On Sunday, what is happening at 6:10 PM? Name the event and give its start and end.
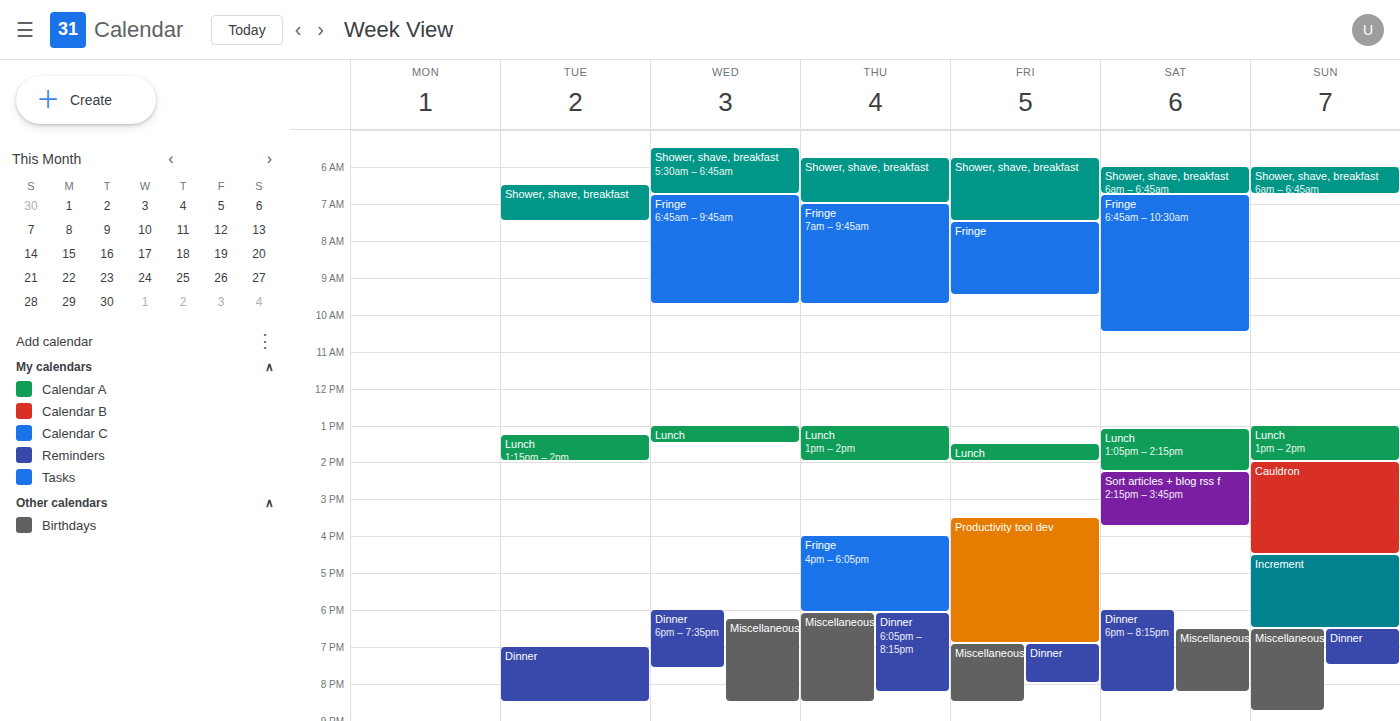
"Increment", 4:30 PM to 6:30 PM